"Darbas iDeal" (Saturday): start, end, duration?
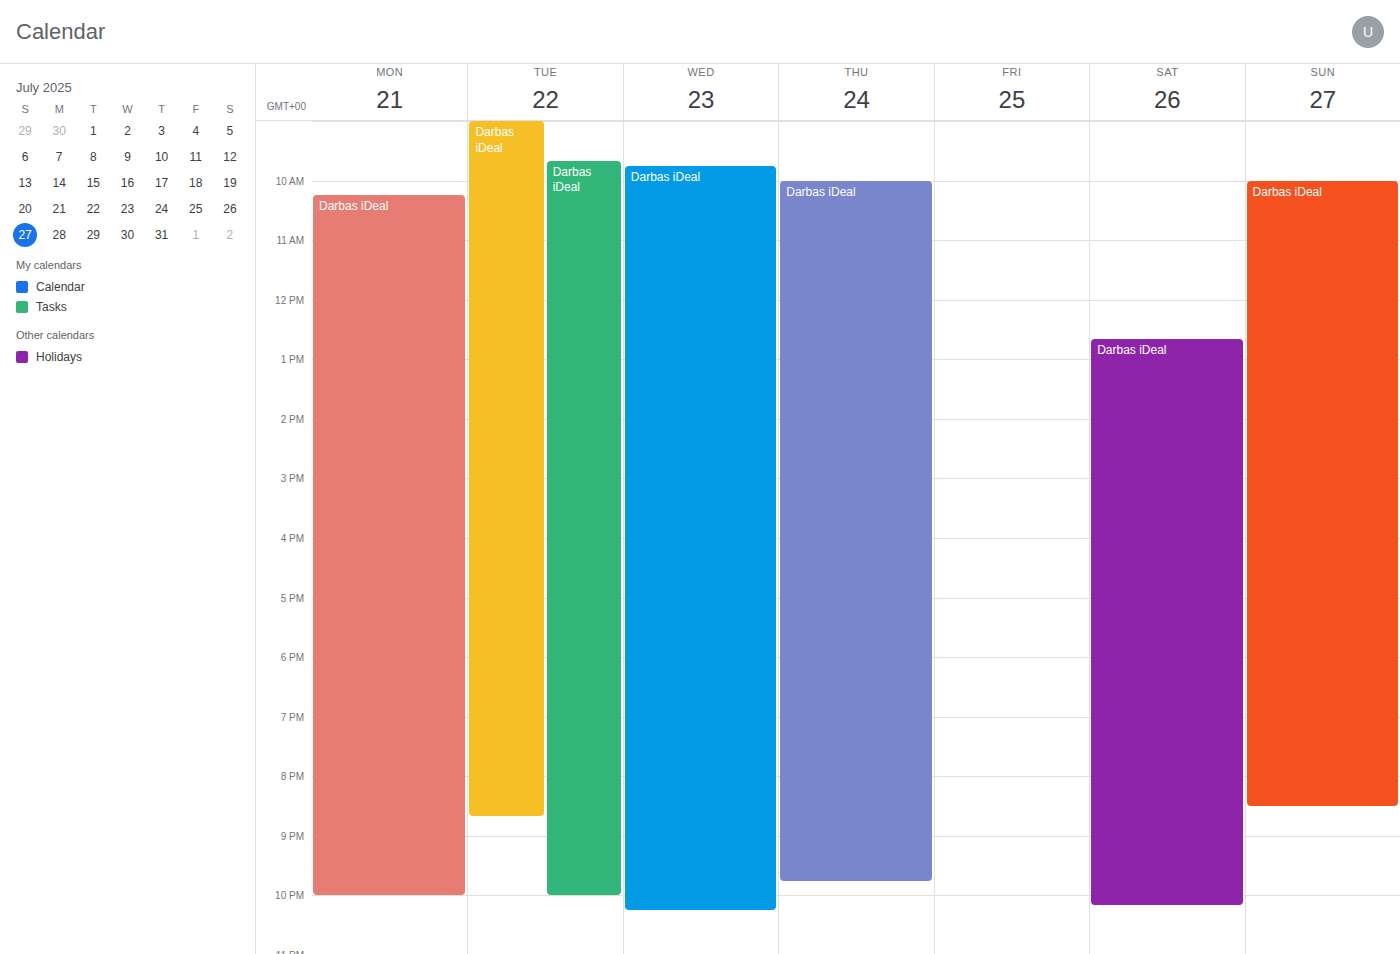
12:40 PM to 10:10 PM, 9 hours 30 minutes